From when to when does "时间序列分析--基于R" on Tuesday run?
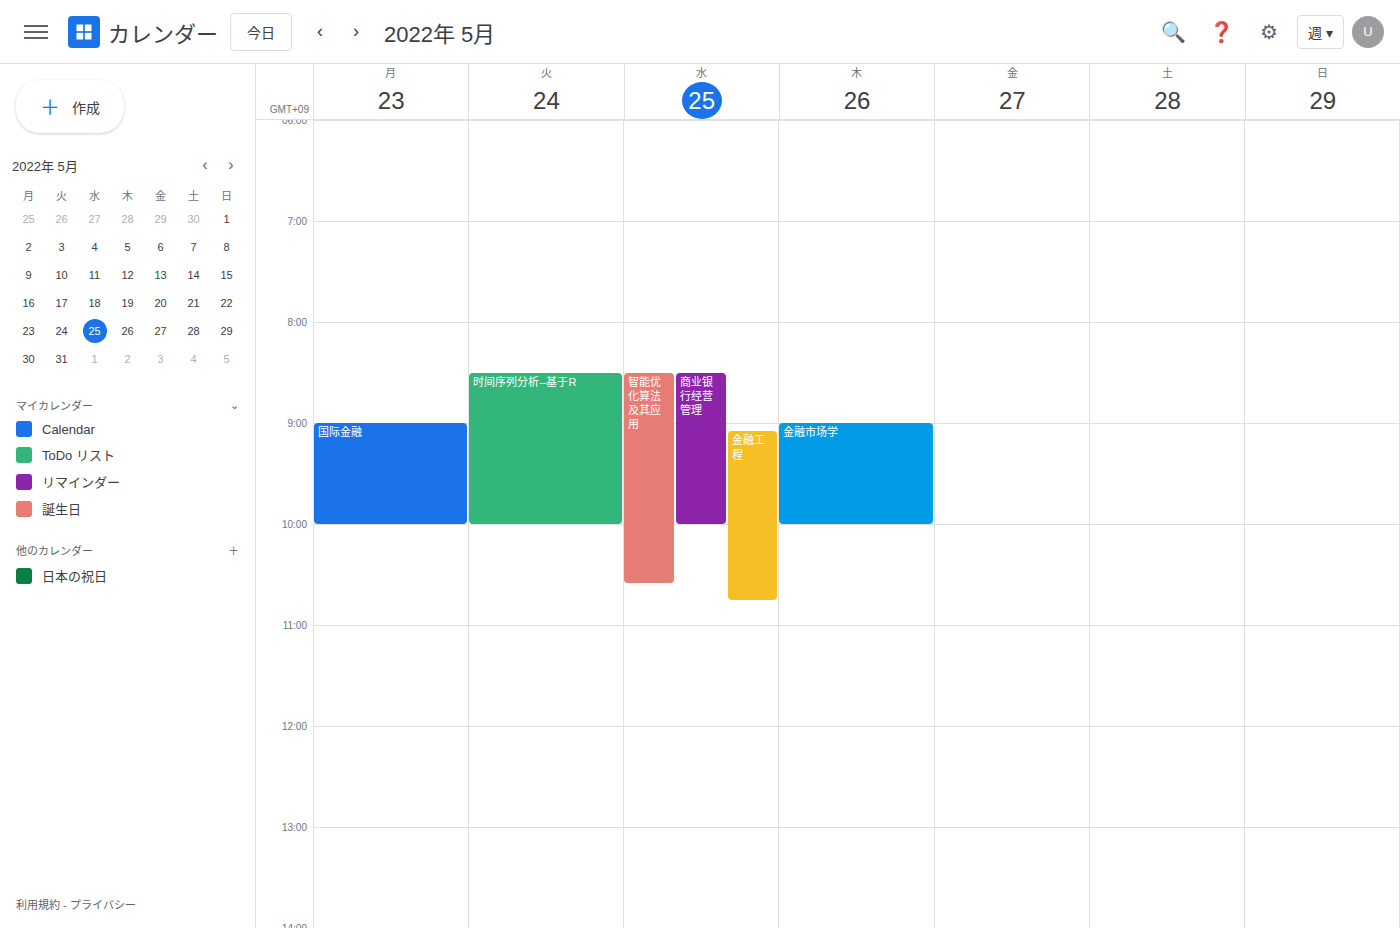
8:30 AM to 10:00 AM